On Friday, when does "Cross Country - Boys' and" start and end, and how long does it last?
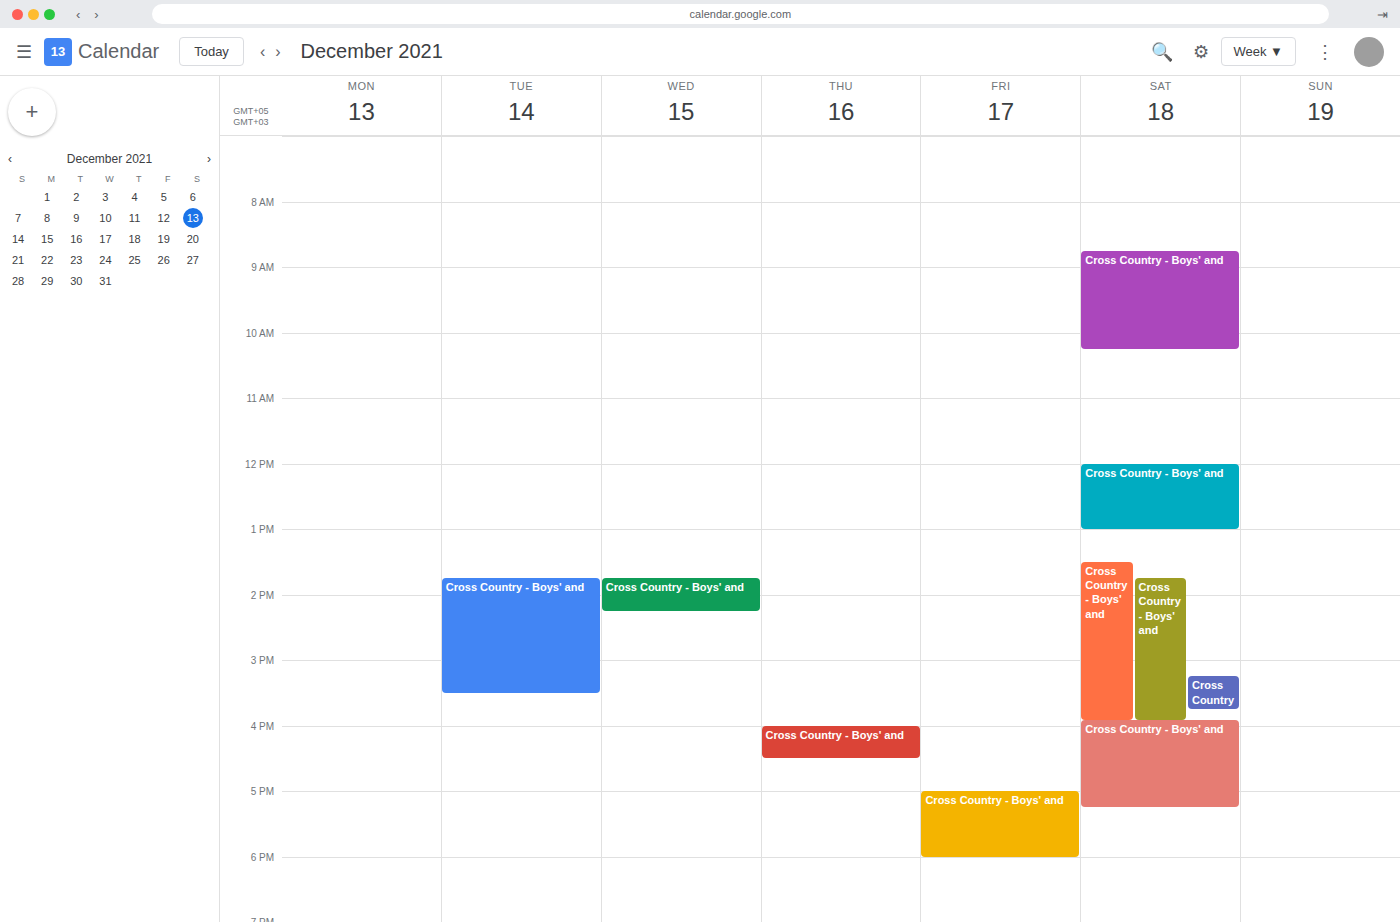
17:00 to 18:00, 1 hour